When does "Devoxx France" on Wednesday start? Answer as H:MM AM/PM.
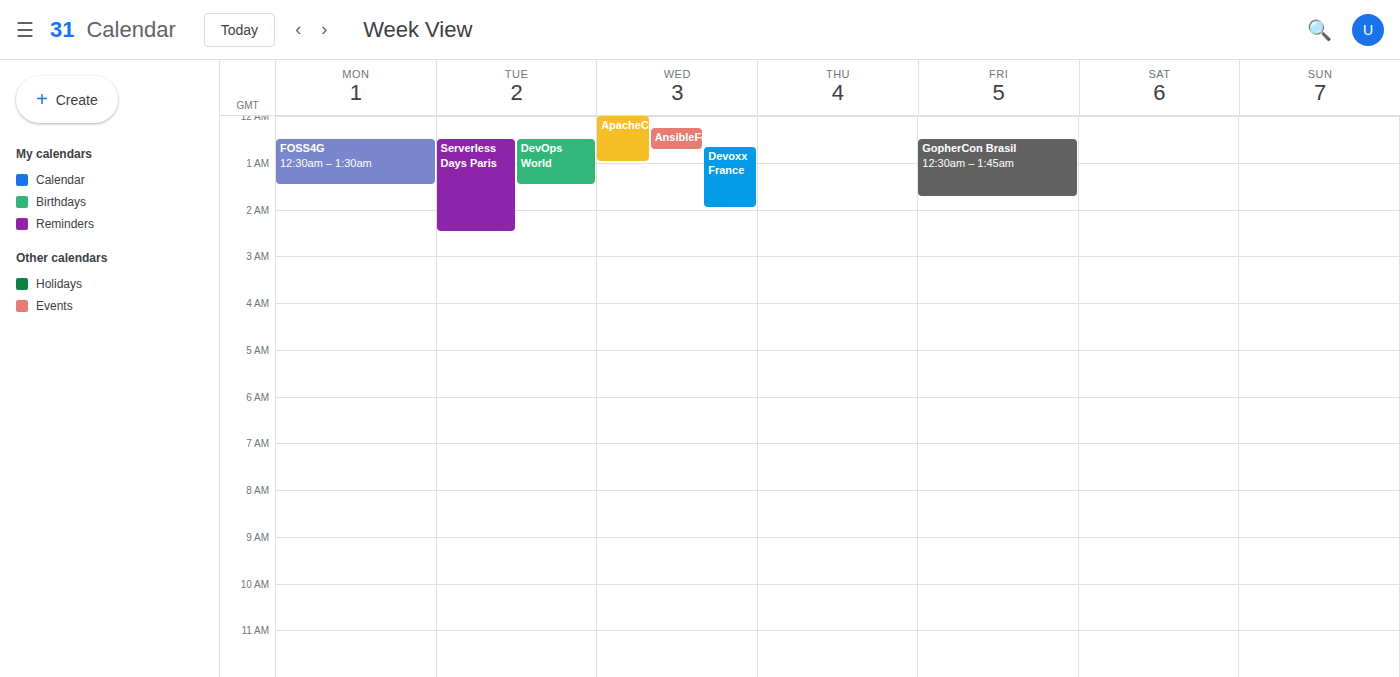
12:40 AM